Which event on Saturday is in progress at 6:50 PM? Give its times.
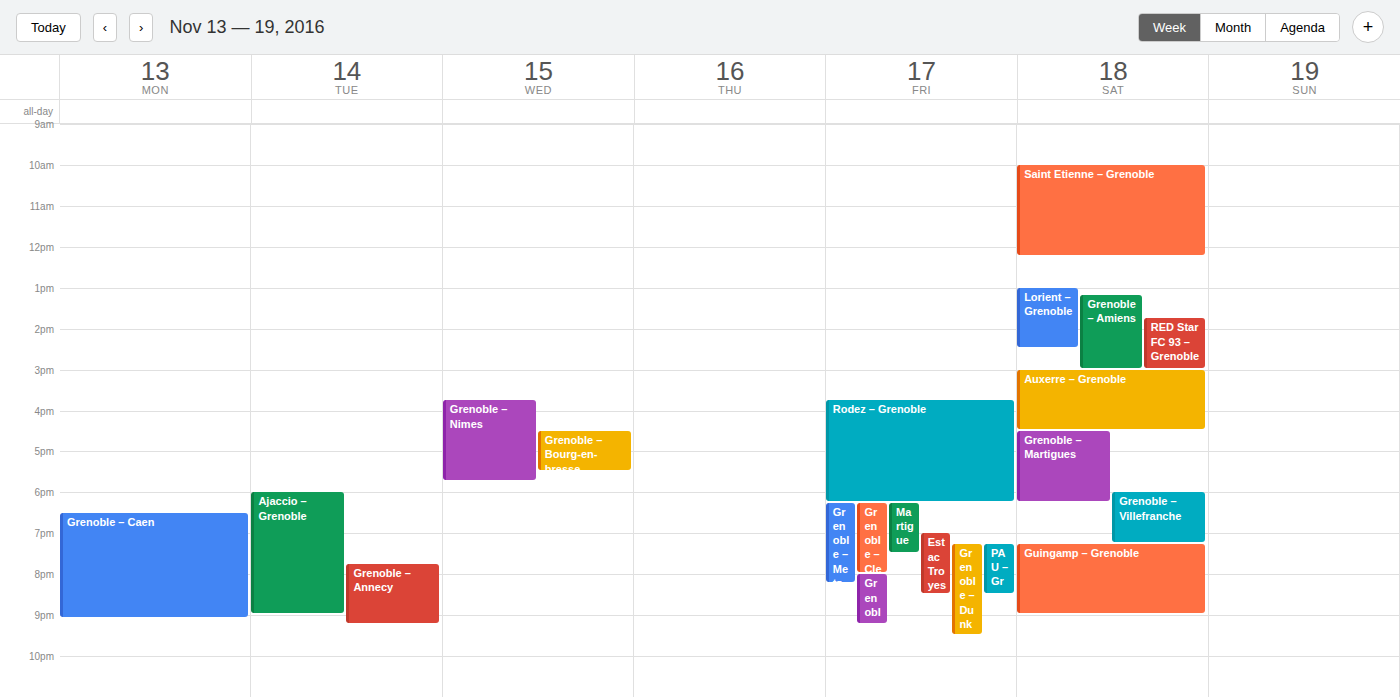
"Grenoble – Villefranche", 6:00 PM to 7:15 PM